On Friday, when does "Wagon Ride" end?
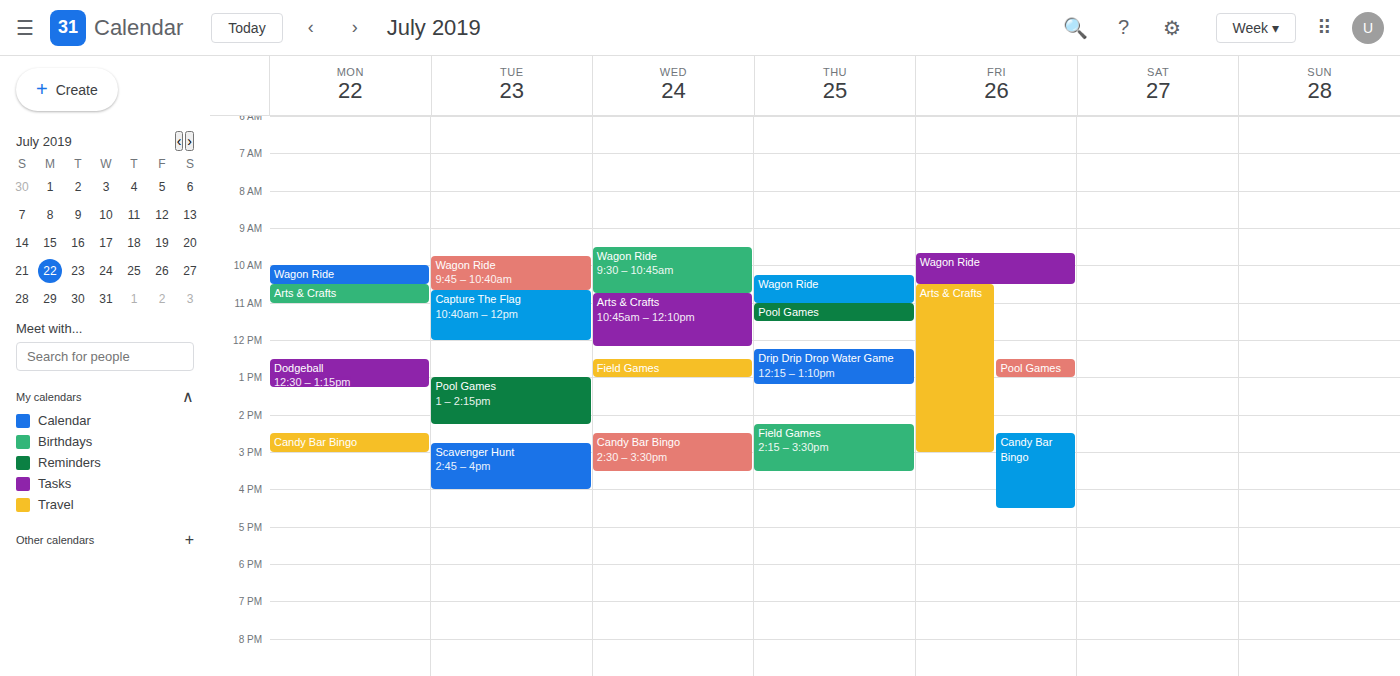
10:30 AM